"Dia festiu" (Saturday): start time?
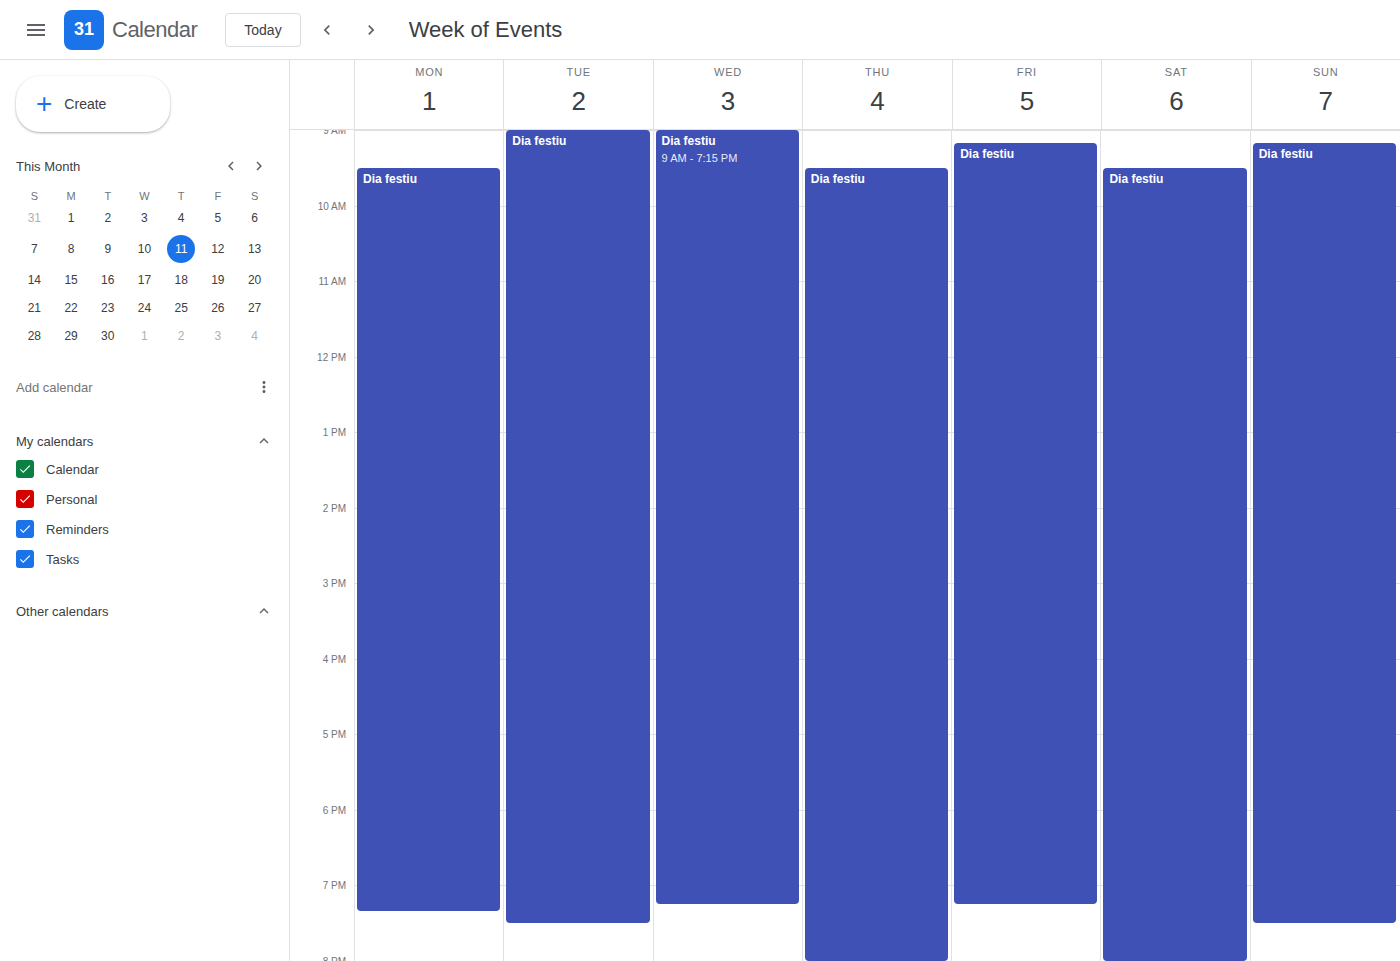
9:30 AM